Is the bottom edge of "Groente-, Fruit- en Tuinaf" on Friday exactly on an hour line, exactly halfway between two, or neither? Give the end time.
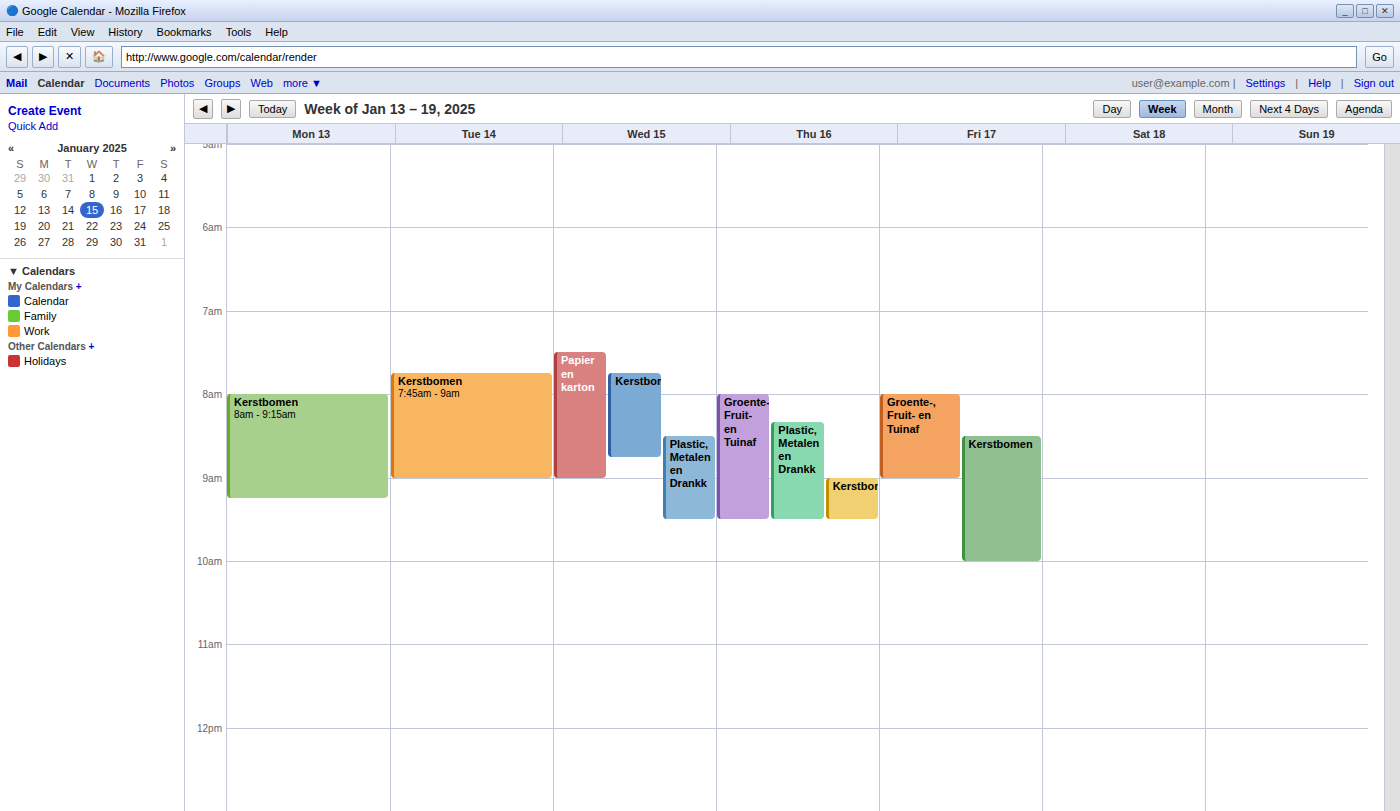
9:00 AM -- exactly on the 9 AM line.